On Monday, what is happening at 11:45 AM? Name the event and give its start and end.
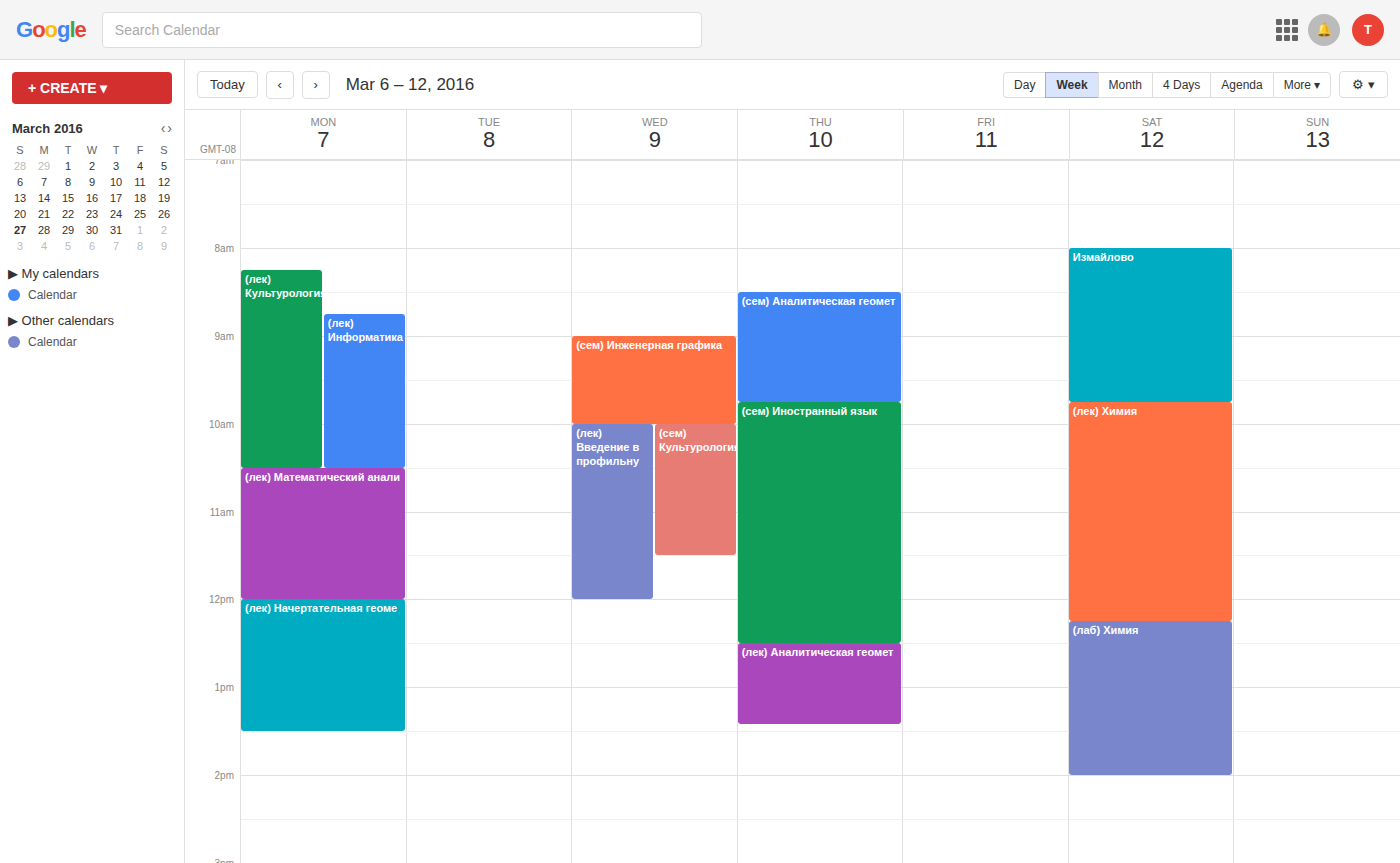
"(лек) Математический анали", 10:30 AM to 12:00 PM